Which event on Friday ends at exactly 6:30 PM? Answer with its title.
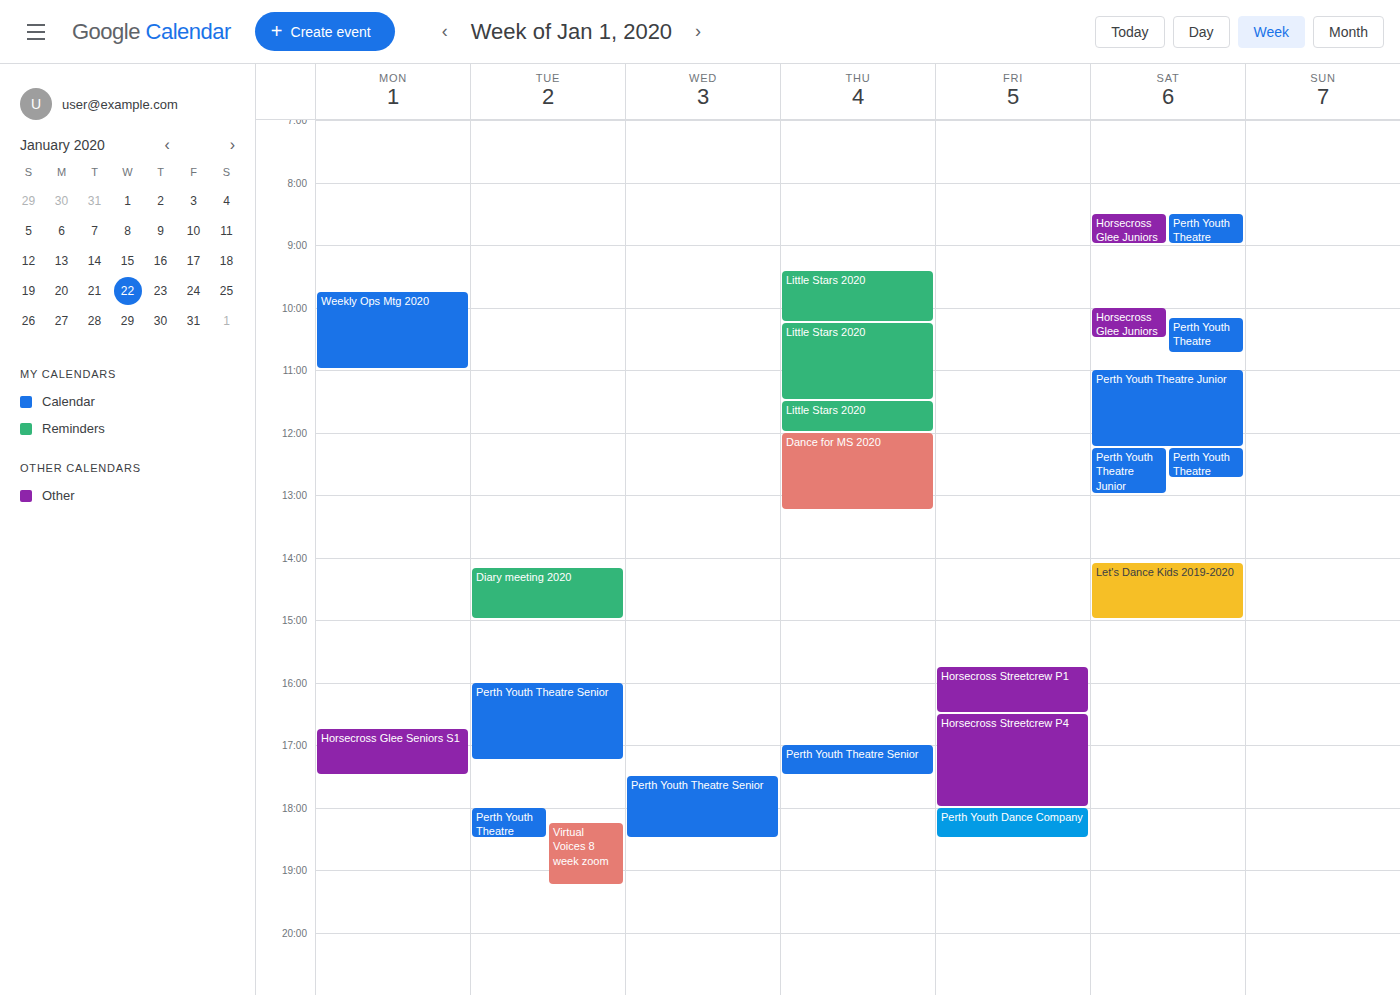
"Perth Youth Dance Company"